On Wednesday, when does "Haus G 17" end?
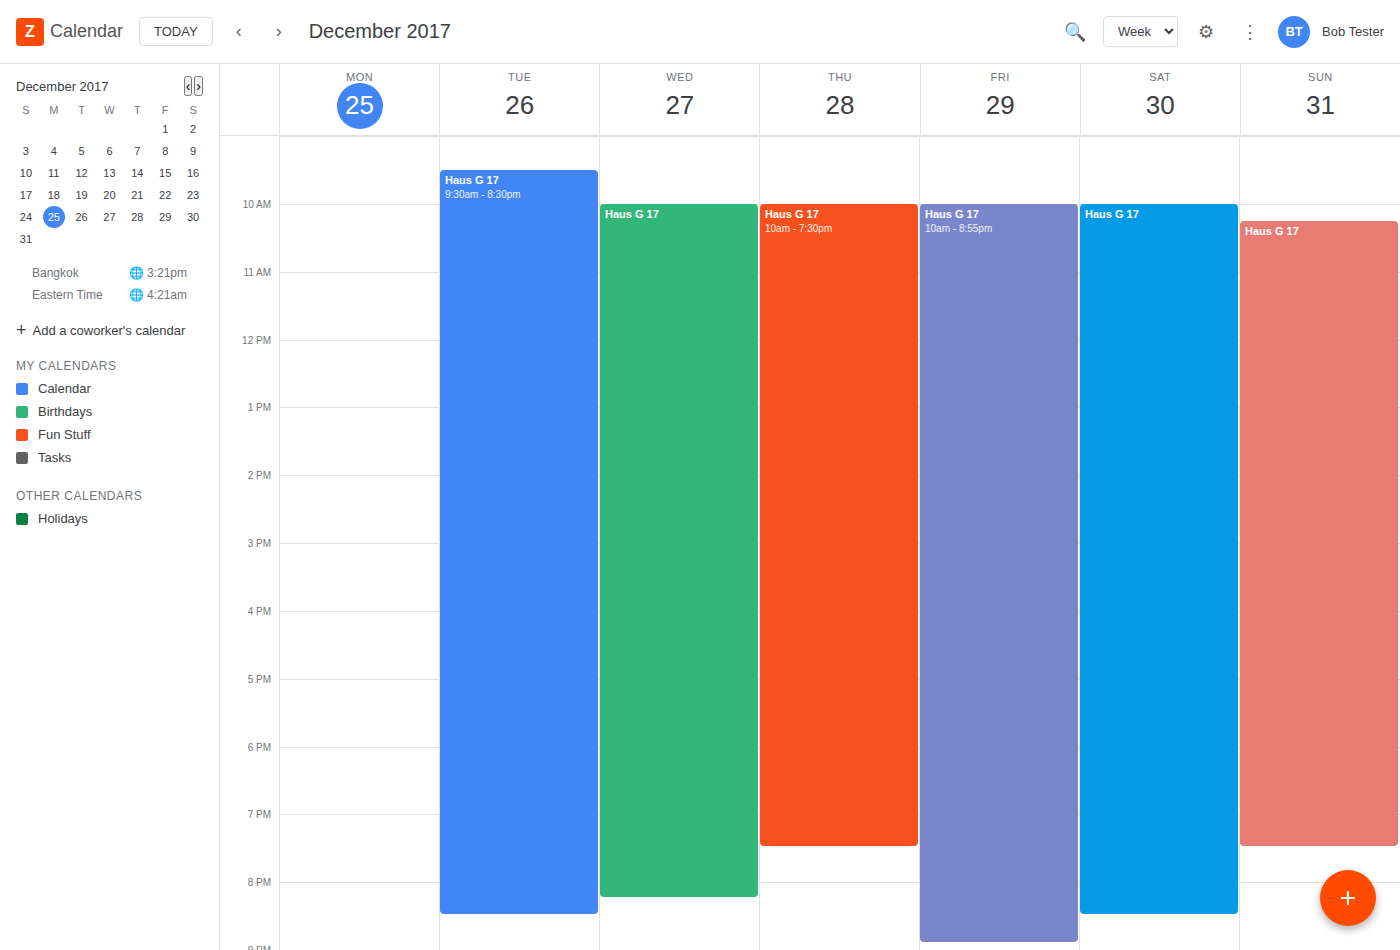
8:15 PM